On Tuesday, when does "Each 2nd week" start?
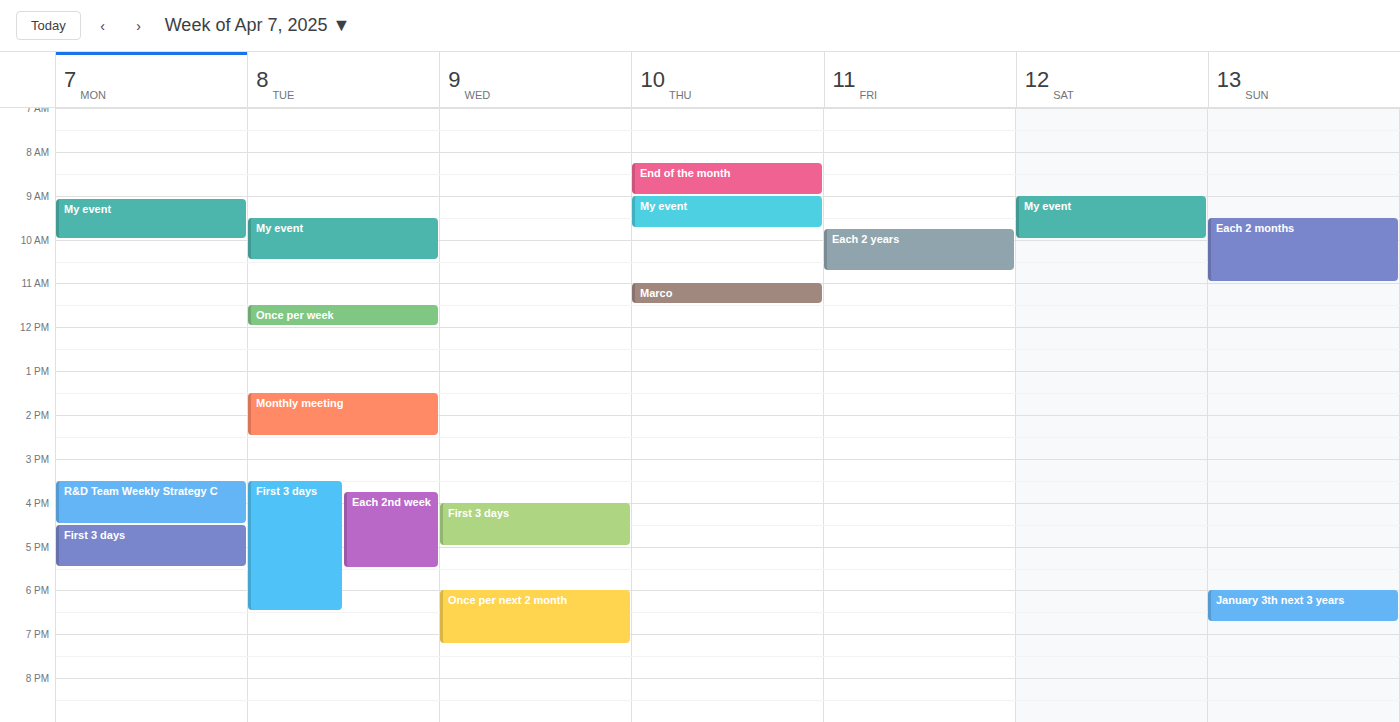
3:45 PM